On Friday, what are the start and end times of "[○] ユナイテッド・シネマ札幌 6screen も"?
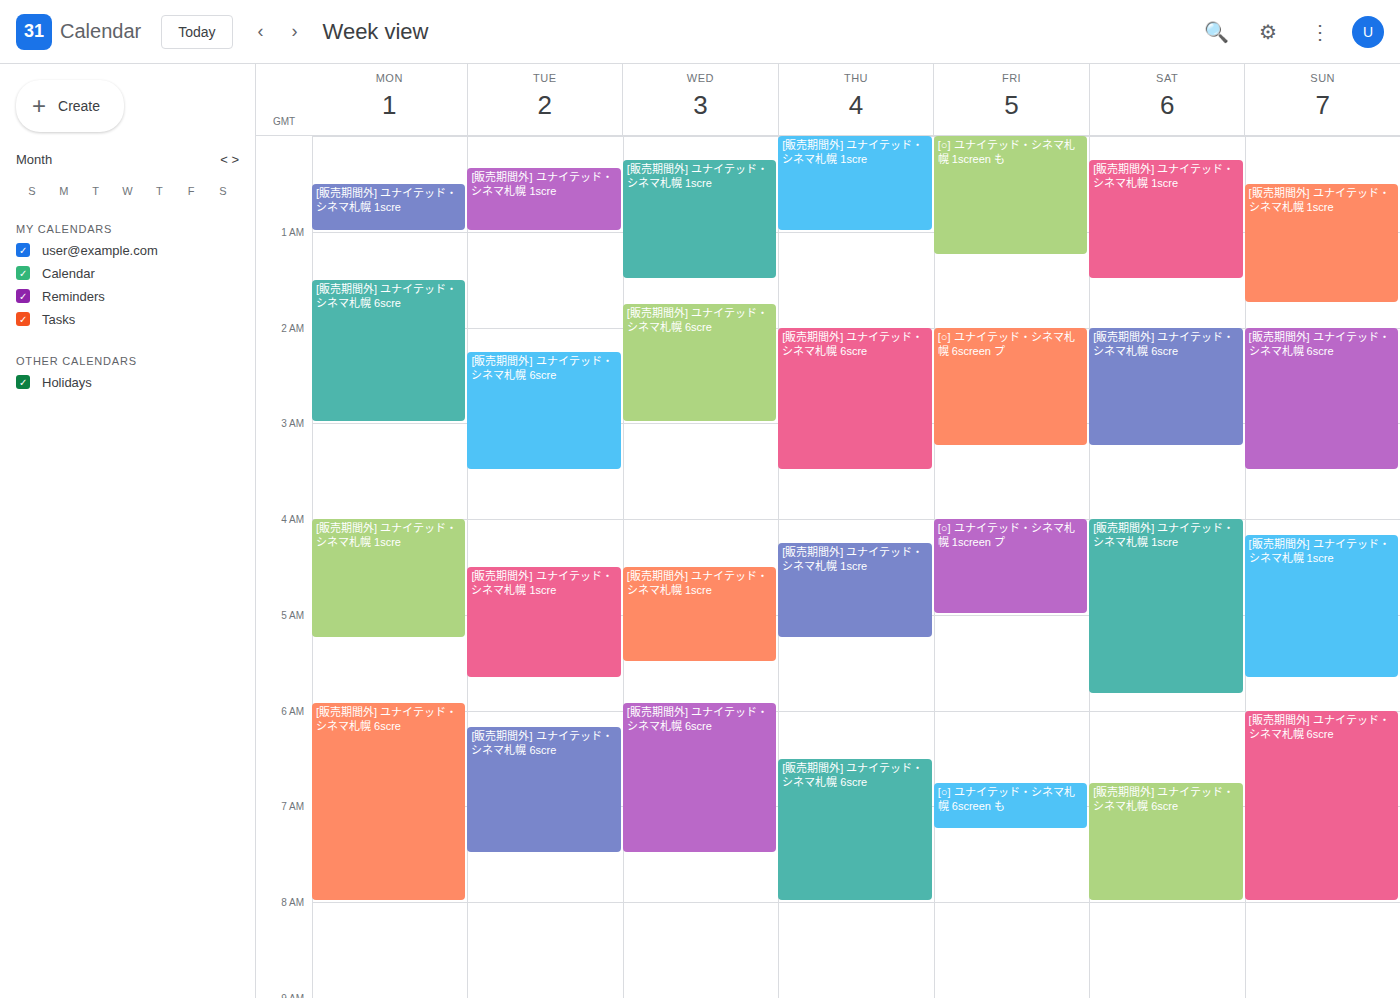
6:45 AM to 7:15 AM